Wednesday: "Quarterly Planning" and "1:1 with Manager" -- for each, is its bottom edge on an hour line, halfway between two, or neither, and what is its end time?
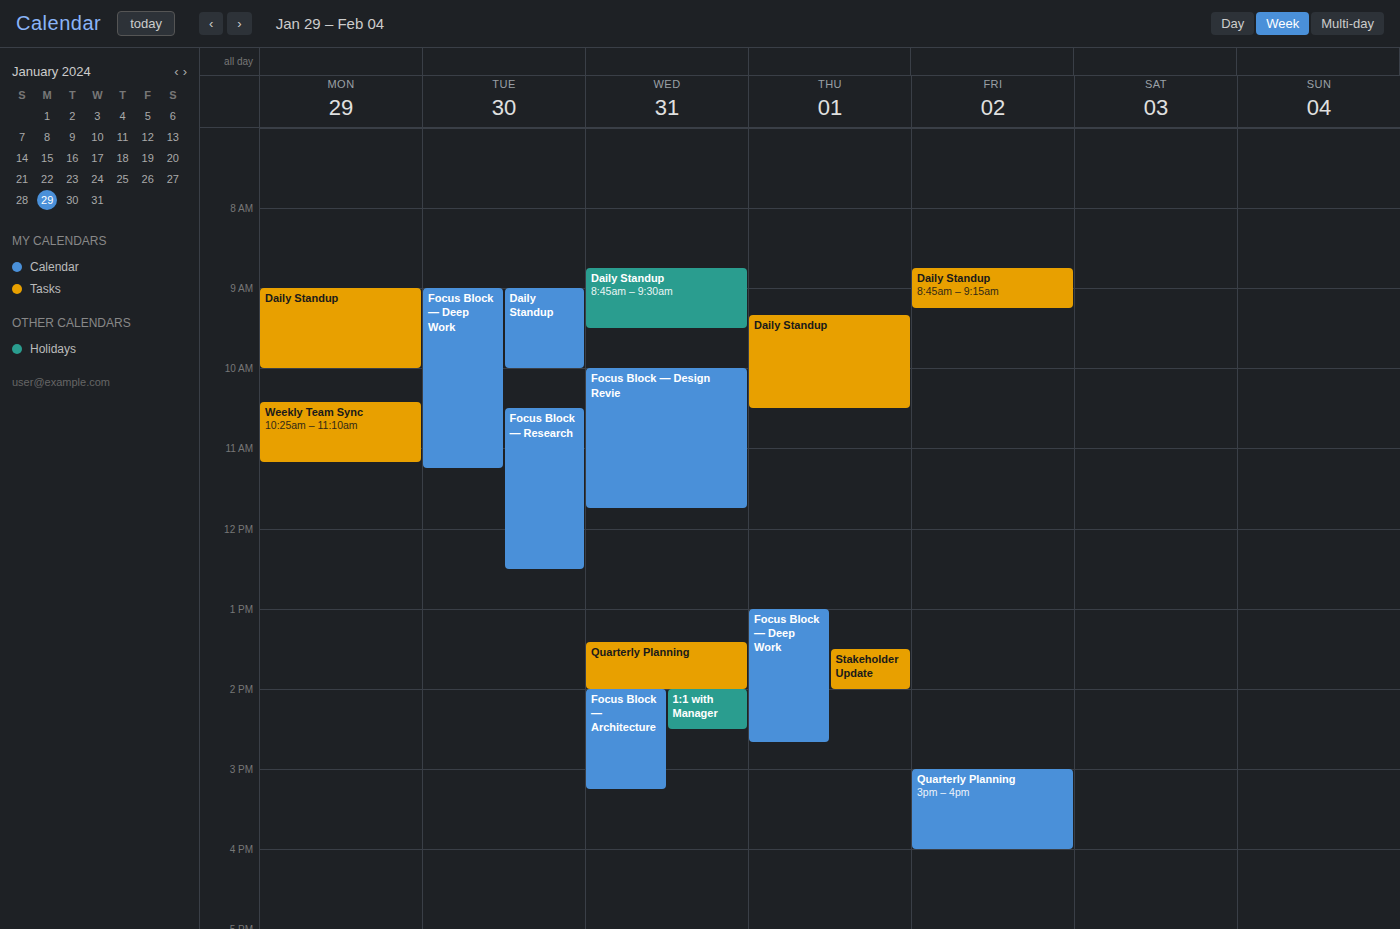
"Quarterly Planning": 2:00 PM, exactly on the 2 PM line. "1:1 with Manager": 2:30 PM, halfway between the 2 PM and 3 PM lines.